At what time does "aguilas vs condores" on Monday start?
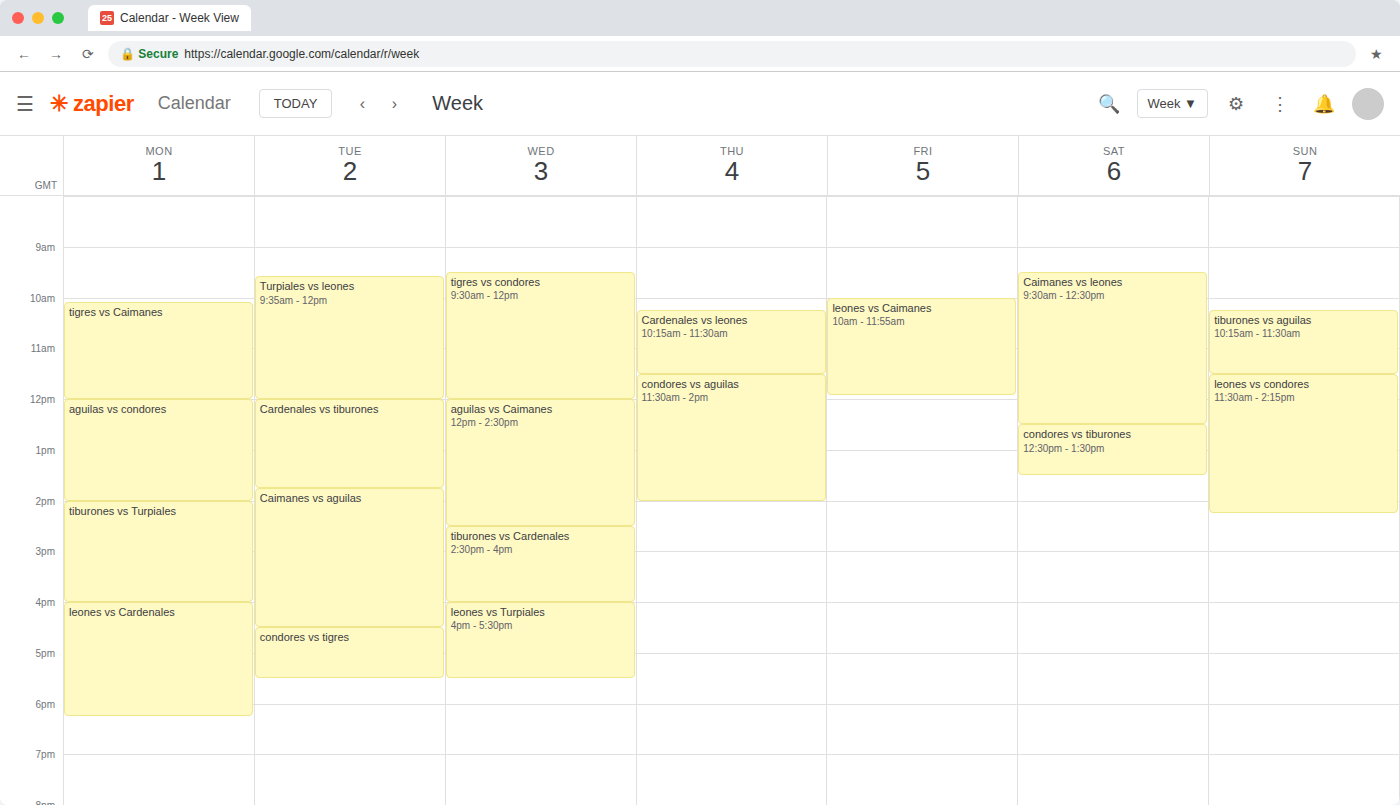
12:00 PM